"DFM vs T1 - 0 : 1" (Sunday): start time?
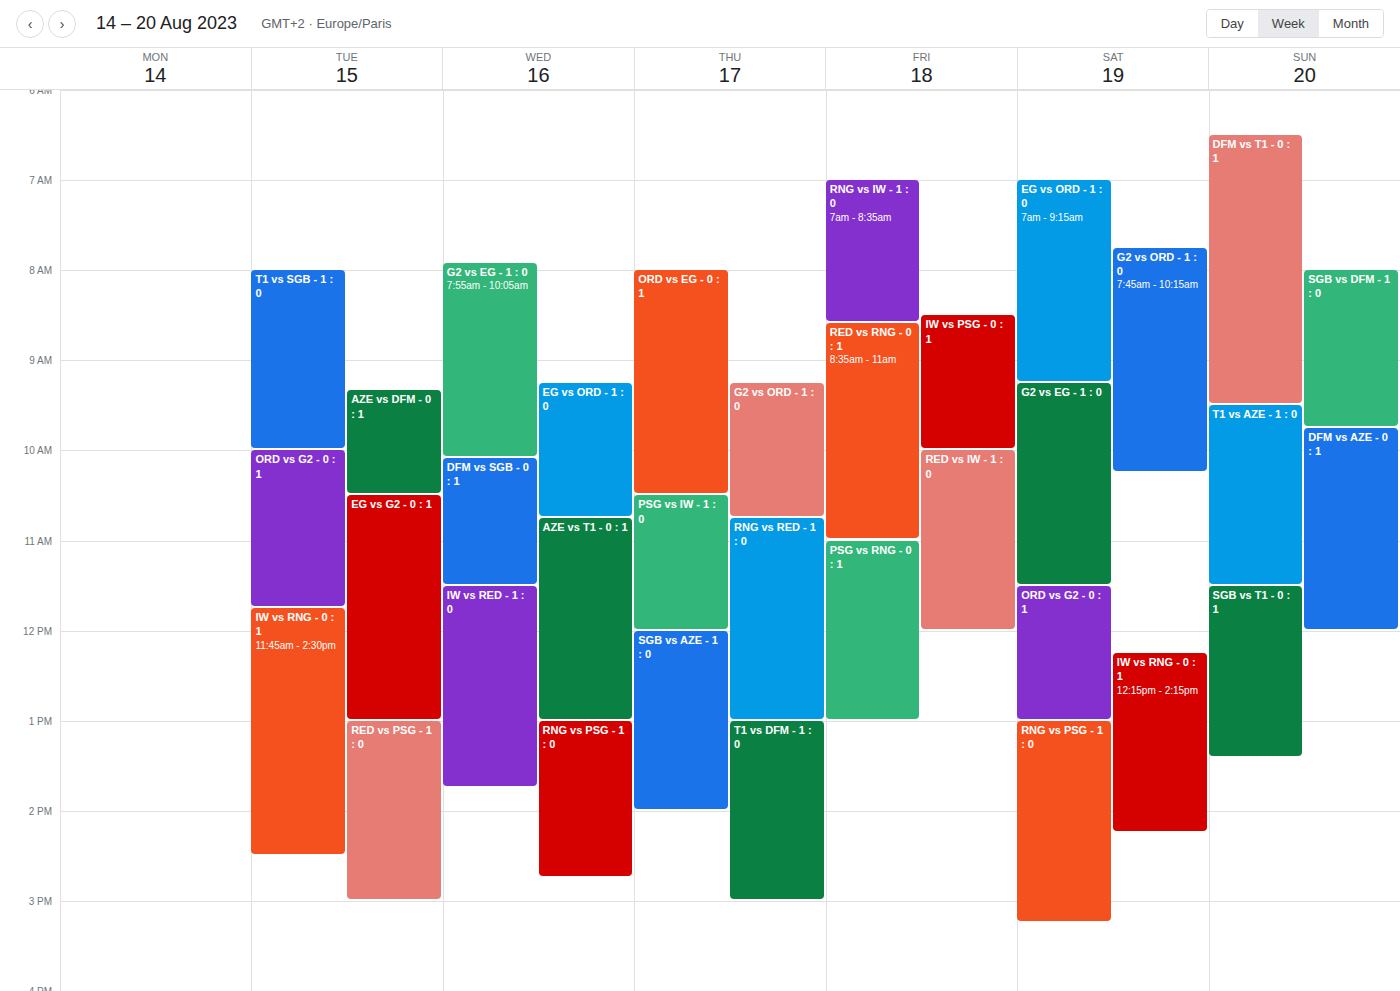
6:30 AM